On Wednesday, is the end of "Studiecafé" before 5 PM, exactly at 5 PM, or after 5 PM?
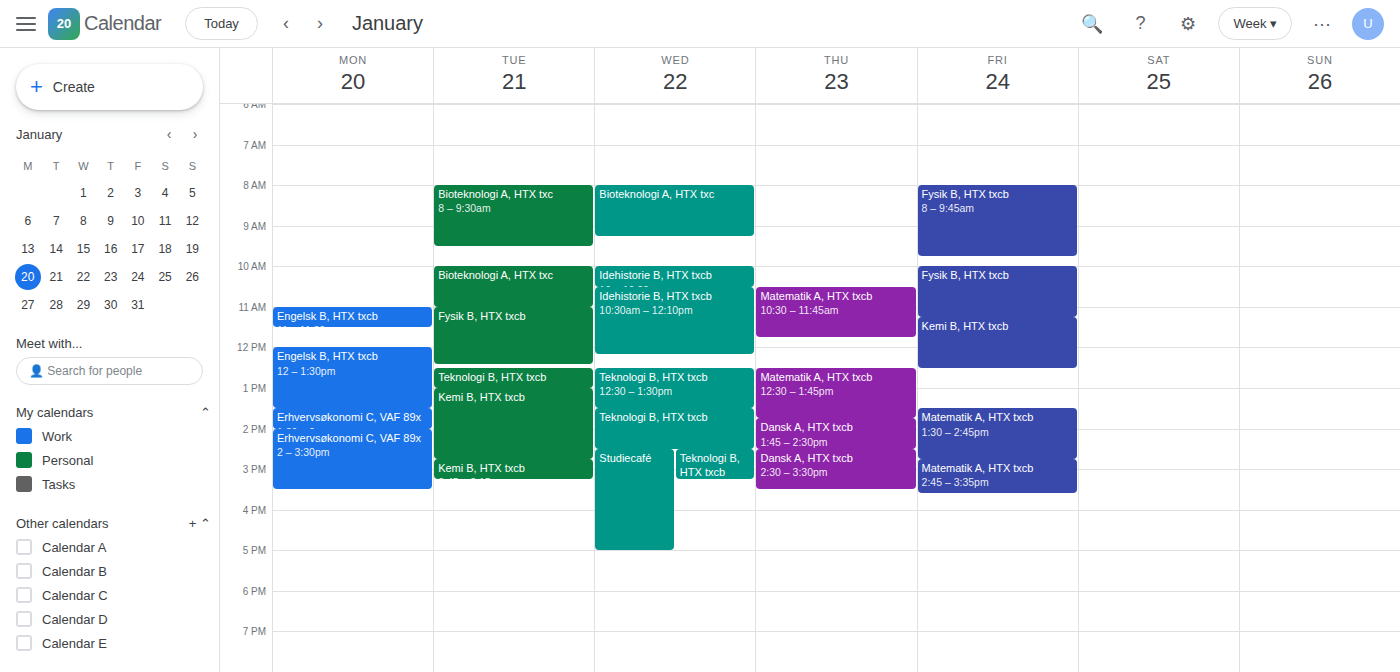
5:00 PM -- exactly at 5 PM, on the 5 PM line.